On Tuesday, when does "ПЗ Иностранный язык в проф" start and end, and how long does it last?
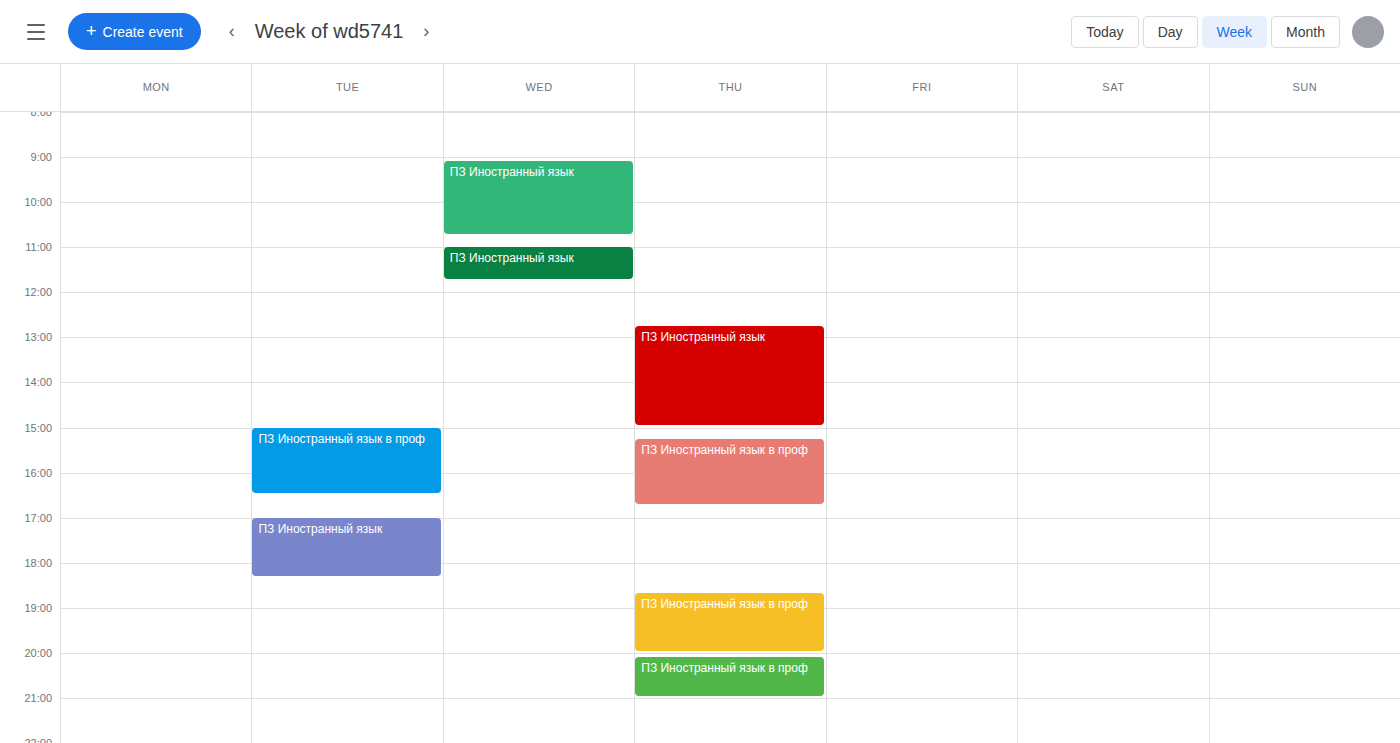
15:00 to 16:30, 1 hour 30 minutes